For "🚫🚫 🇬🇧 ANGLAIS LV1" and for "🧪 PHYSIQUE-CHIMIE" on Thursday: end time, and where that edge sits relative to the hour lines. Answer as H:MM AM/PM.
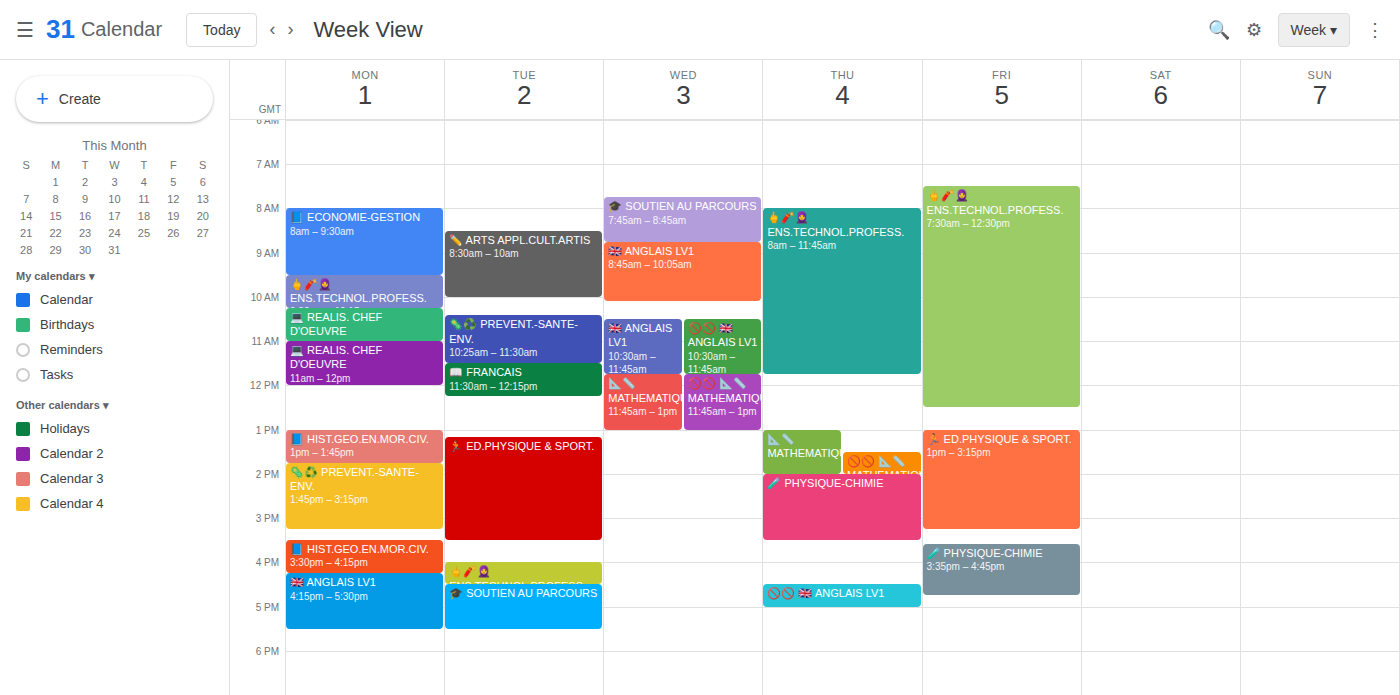
"🚫🚫 🇬🇧 ANGLAIS LV1": 5:00 PM, exactly on the 5 PM line. "🧪 PHYSIQUE-CHIMIE": 3:30 PM, halfway between the 3 PM and 4 PM lines.